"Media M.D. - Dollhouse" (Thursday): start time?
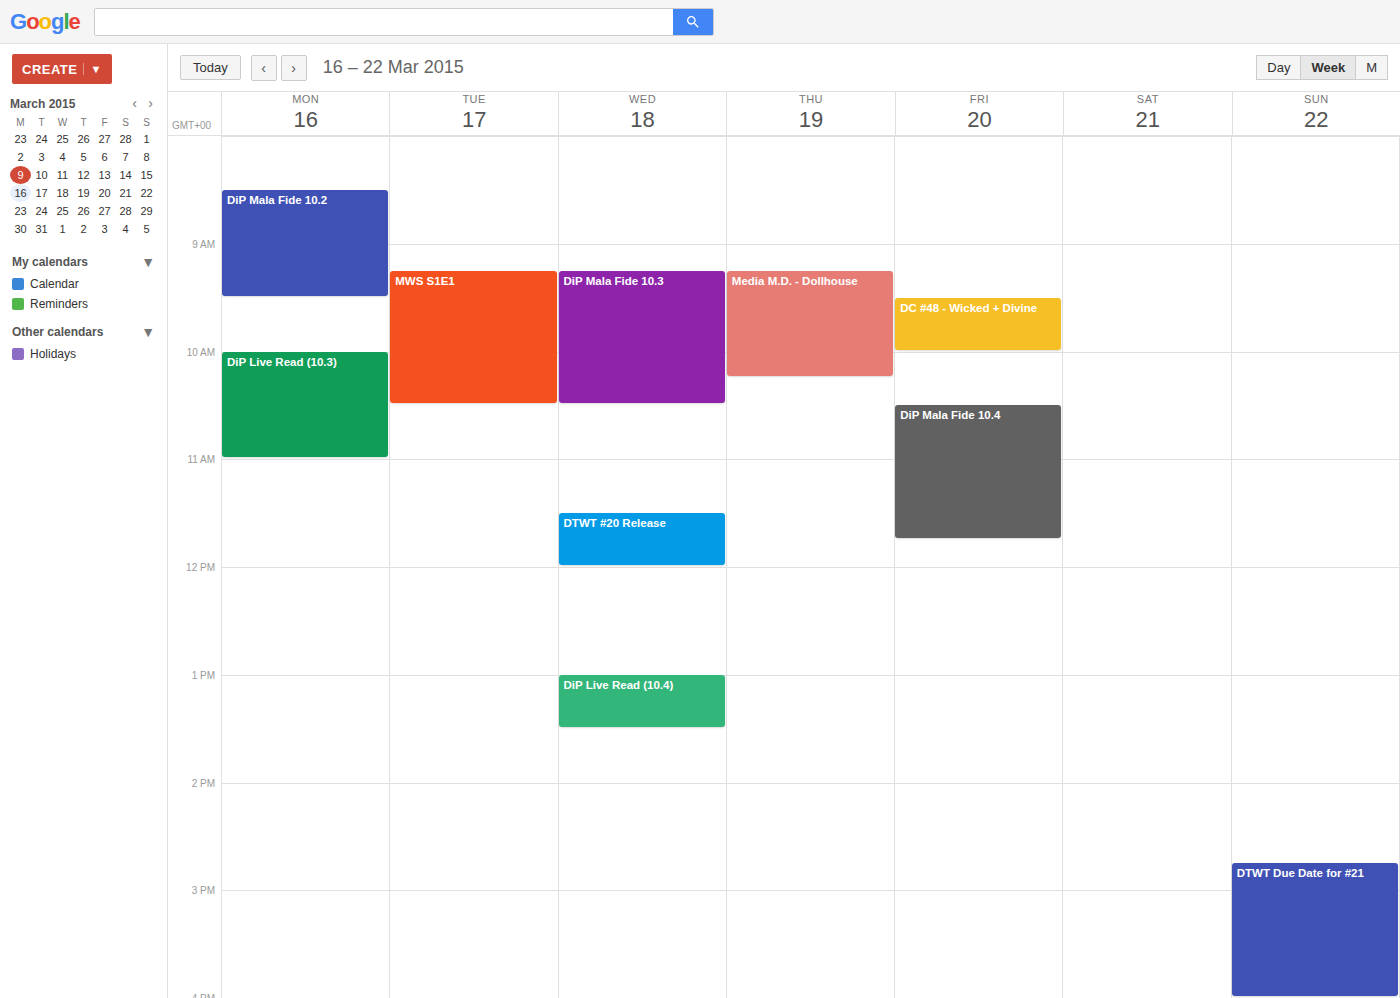
09:15